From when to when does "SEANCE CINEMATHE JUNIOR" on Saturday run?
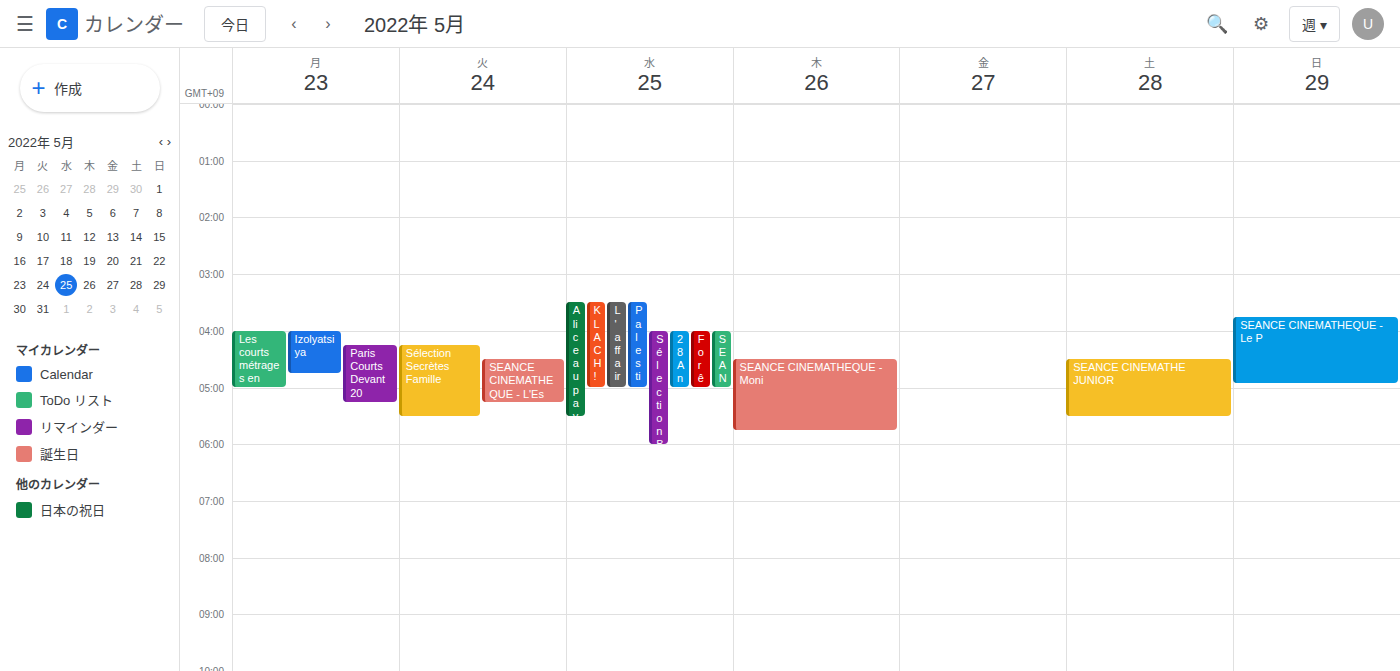
4:30 AM to 5:30 AM